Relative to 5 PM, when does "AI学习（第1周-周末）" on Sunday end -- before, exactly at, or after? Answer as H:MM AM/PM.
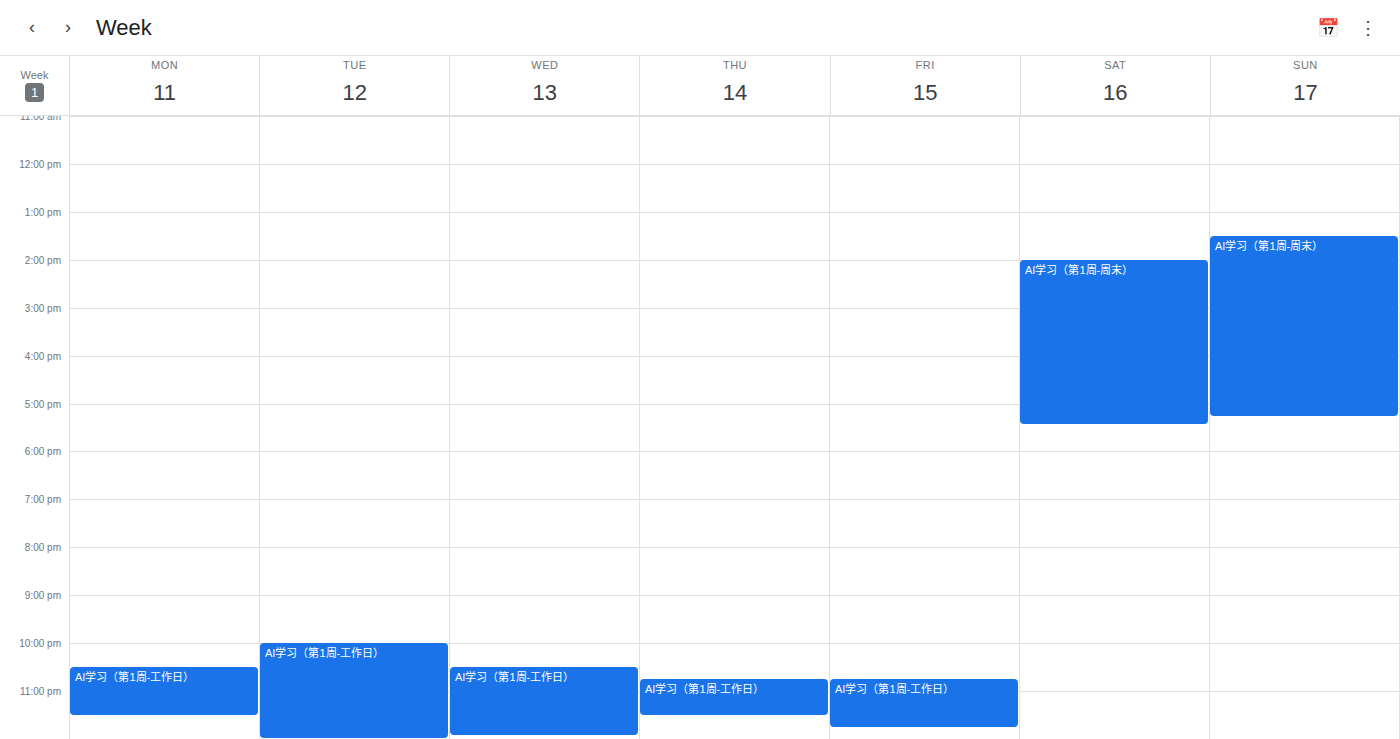
5:15 PM -- after 5 PM, 15 minutes below the 5 PM line.